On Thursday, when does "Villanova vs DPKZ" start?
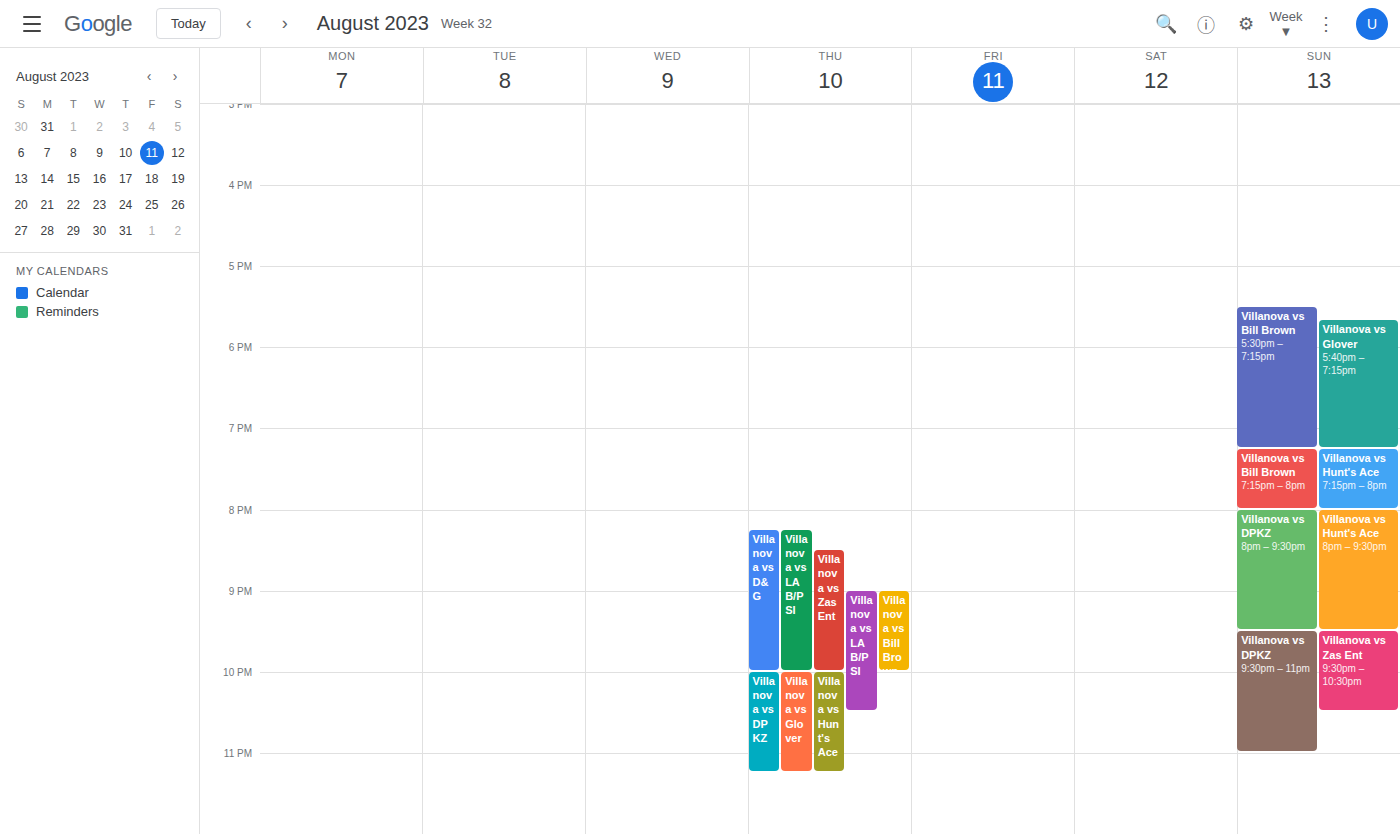
10:00 PM